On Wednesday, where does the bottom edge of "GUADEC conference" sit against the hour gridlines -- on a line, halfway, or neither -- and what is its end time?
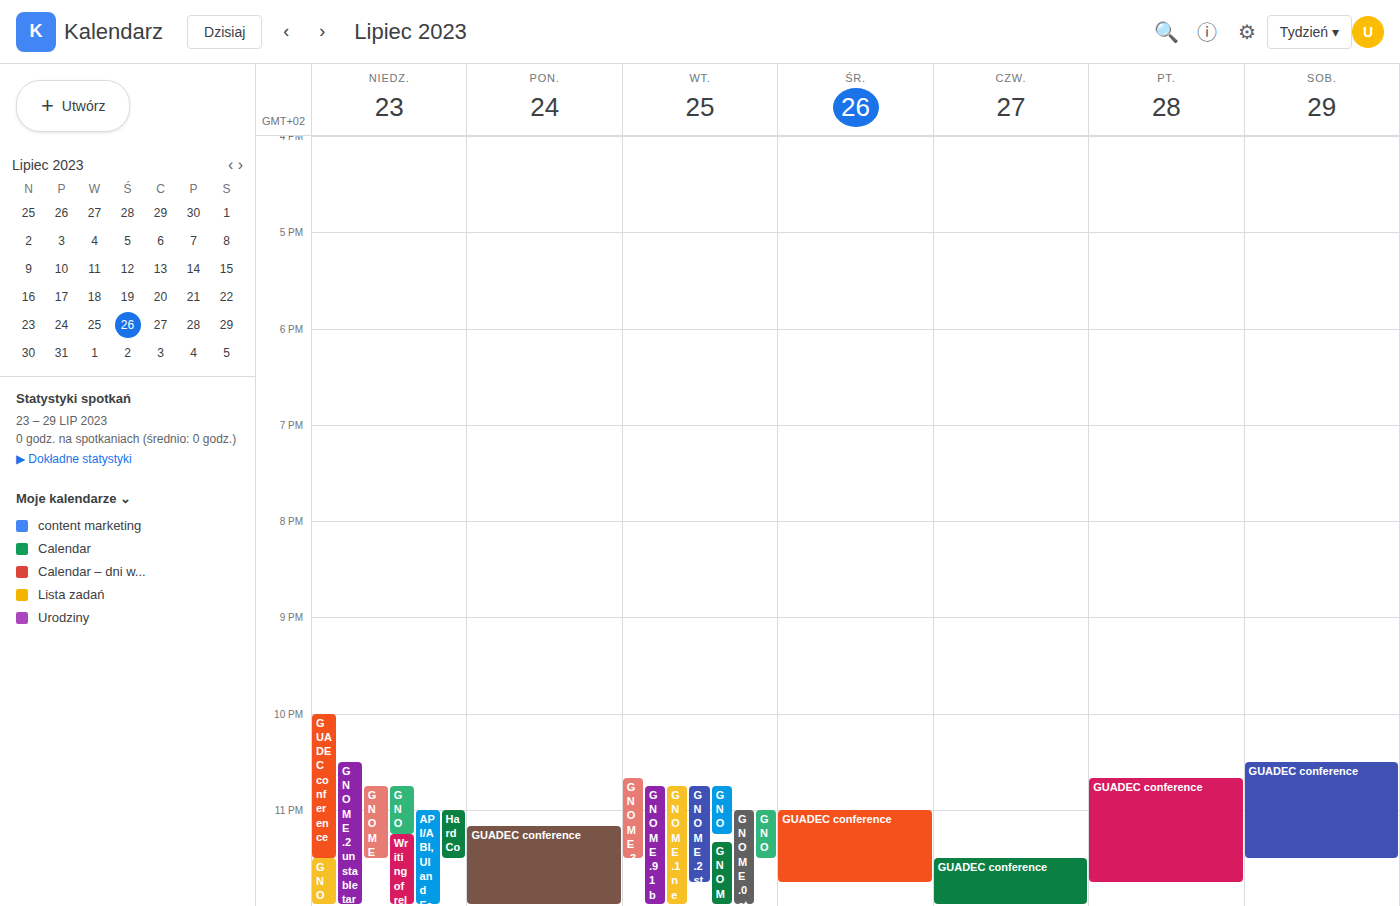
11:45 PM -- neither: three quarters of the way from the 11 PM line to the 12 AM line.